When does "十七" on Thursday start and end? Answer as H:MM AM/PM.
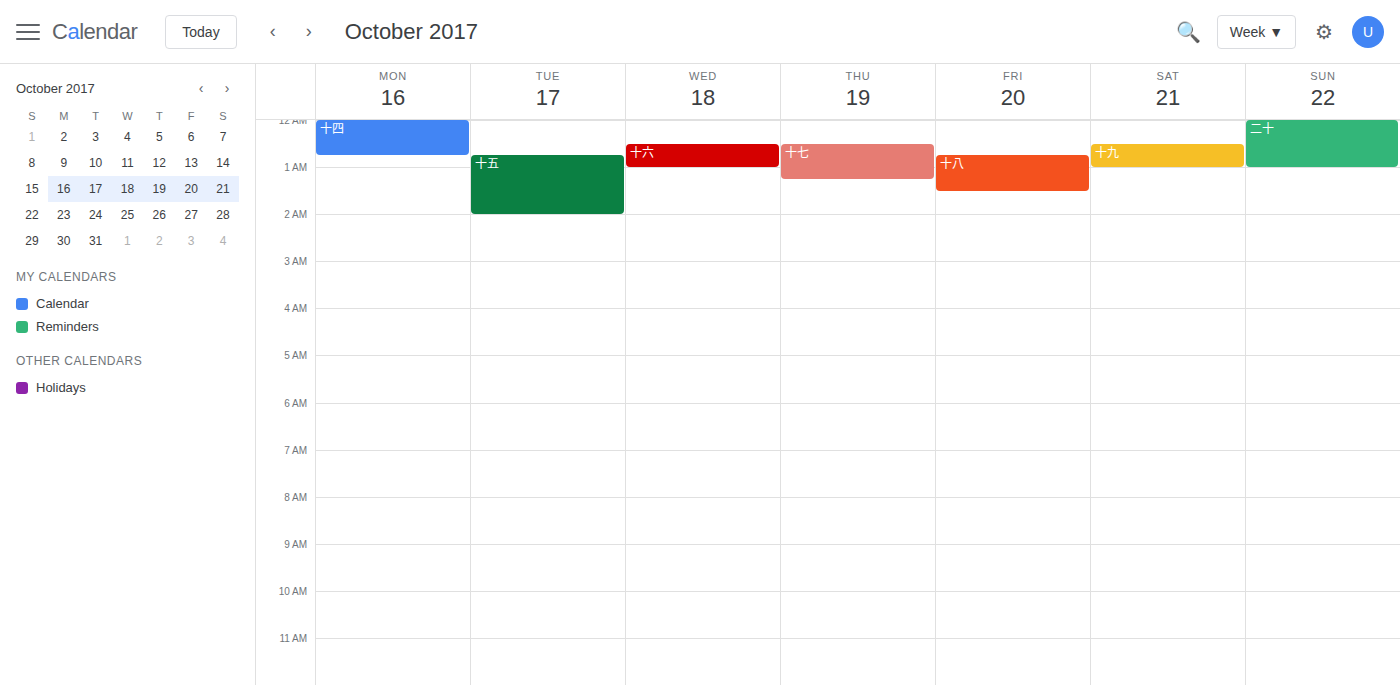
12:30 AM to 1:15 AM